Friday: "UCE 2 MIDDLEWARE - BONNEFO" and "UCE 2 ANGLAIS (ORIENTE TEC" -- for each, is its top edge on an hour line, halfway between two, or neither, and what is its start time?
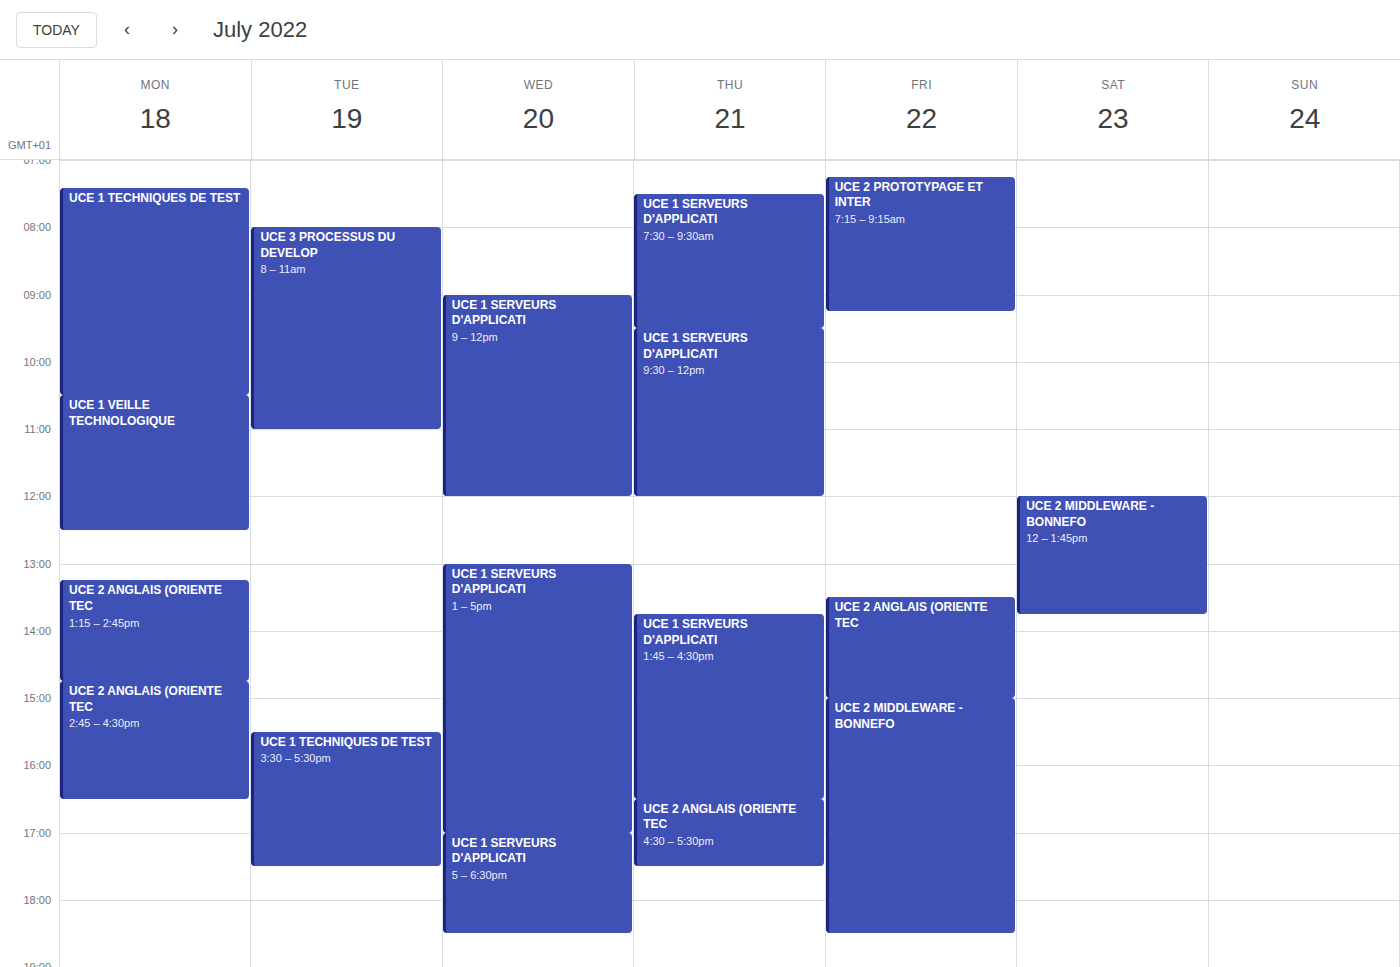
"UCE 2 MIDDLEWARE - BONNEFO": 3:00 PM, exactly on the 3 PM line. "UCE 2 ANGLAIS (ORIENTE TEC": 1:30 PM, halfway between the 1 PM and 2 PM lines.